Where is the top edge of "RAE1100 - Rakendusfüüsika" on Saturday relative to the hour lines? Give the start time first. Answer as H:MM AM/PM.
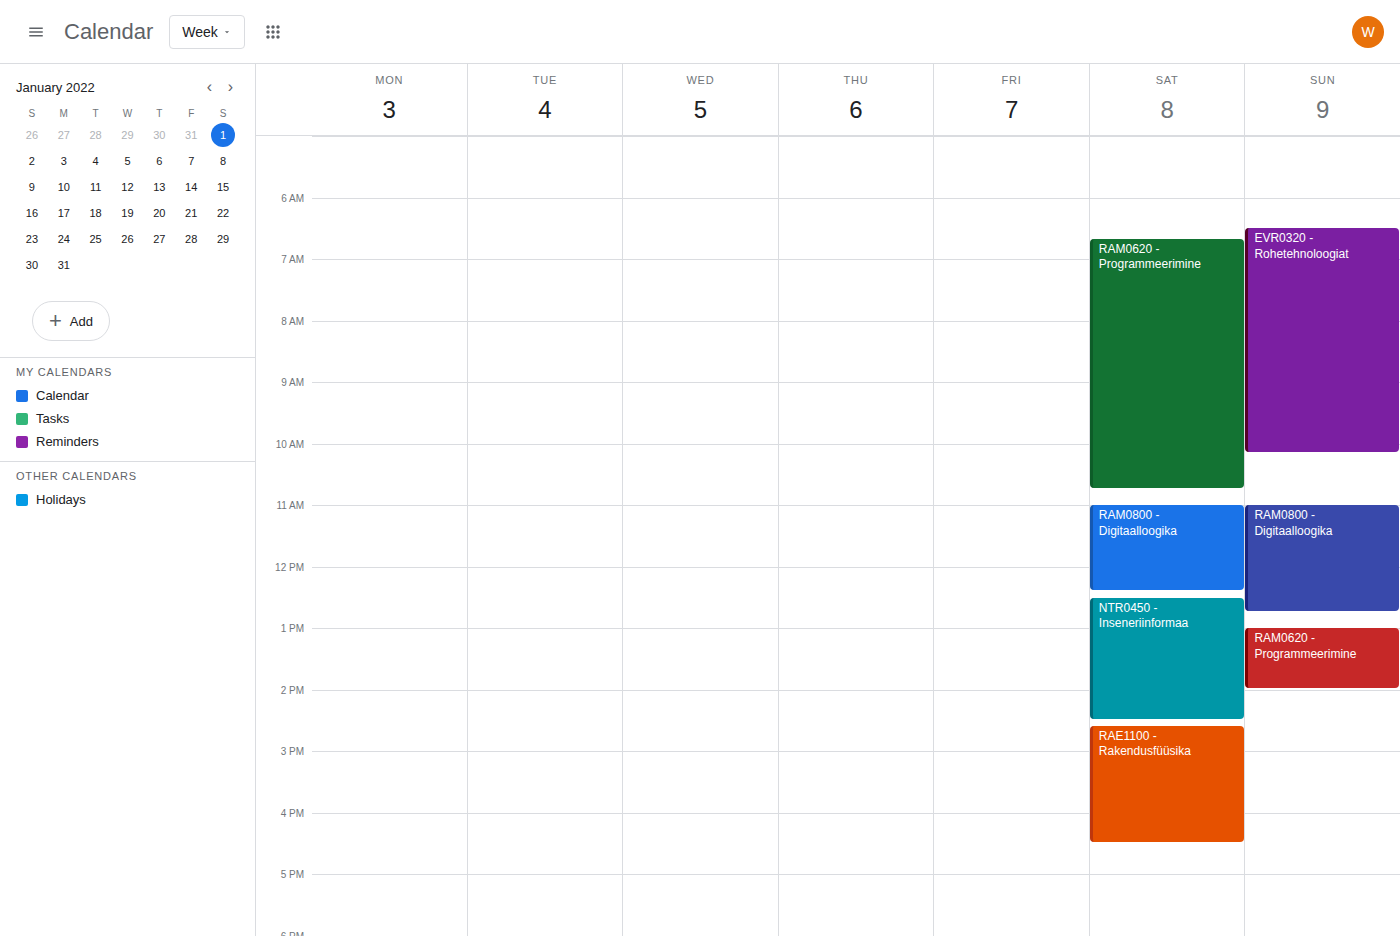
2:35 PM -- neither: 35 minutes below the 2 PM line and 25 minutes above the 3 PM line.